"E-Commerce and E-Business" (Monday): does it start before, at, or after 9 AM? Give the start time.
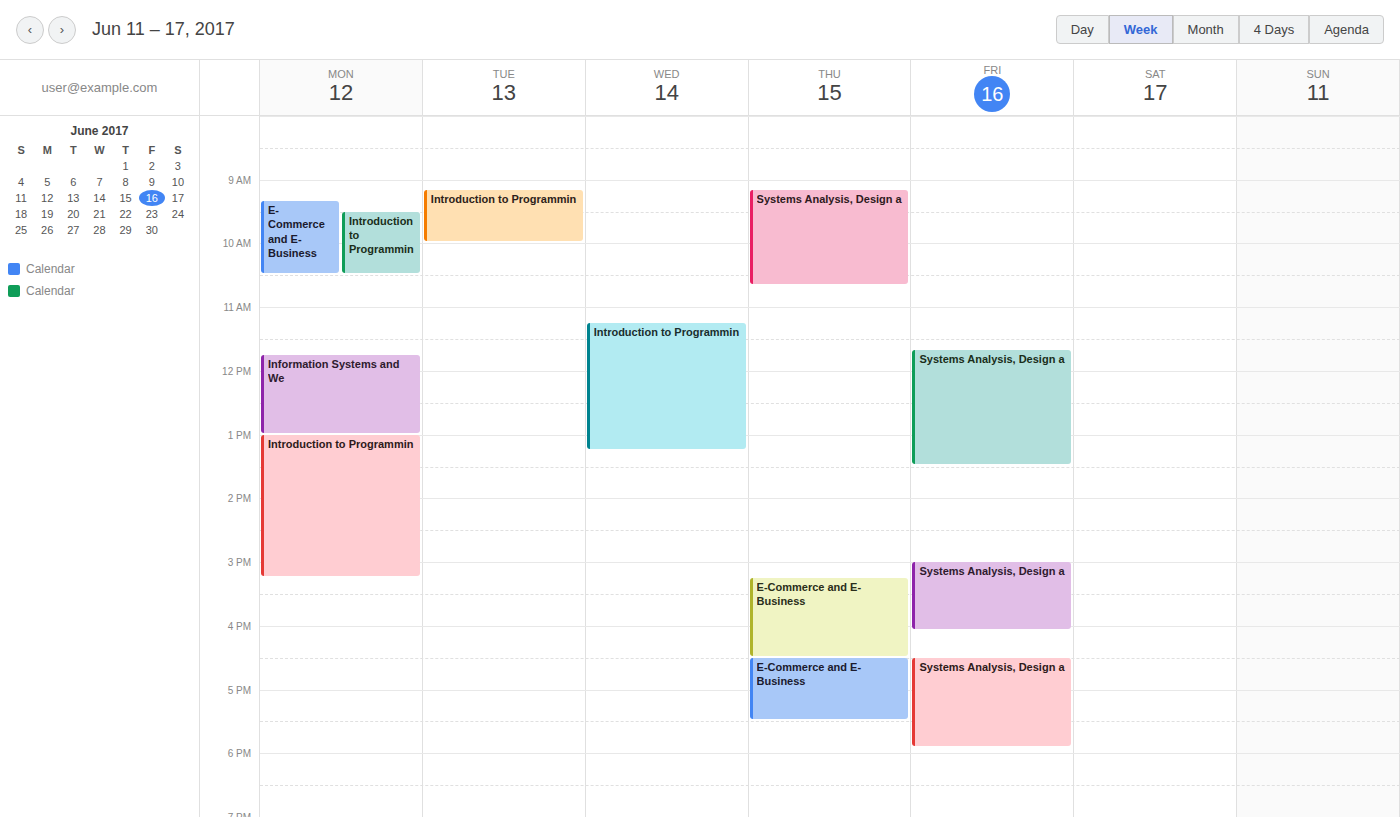
9:20 AM -- after 9 AM, 20 minutes below the 9 AM line.